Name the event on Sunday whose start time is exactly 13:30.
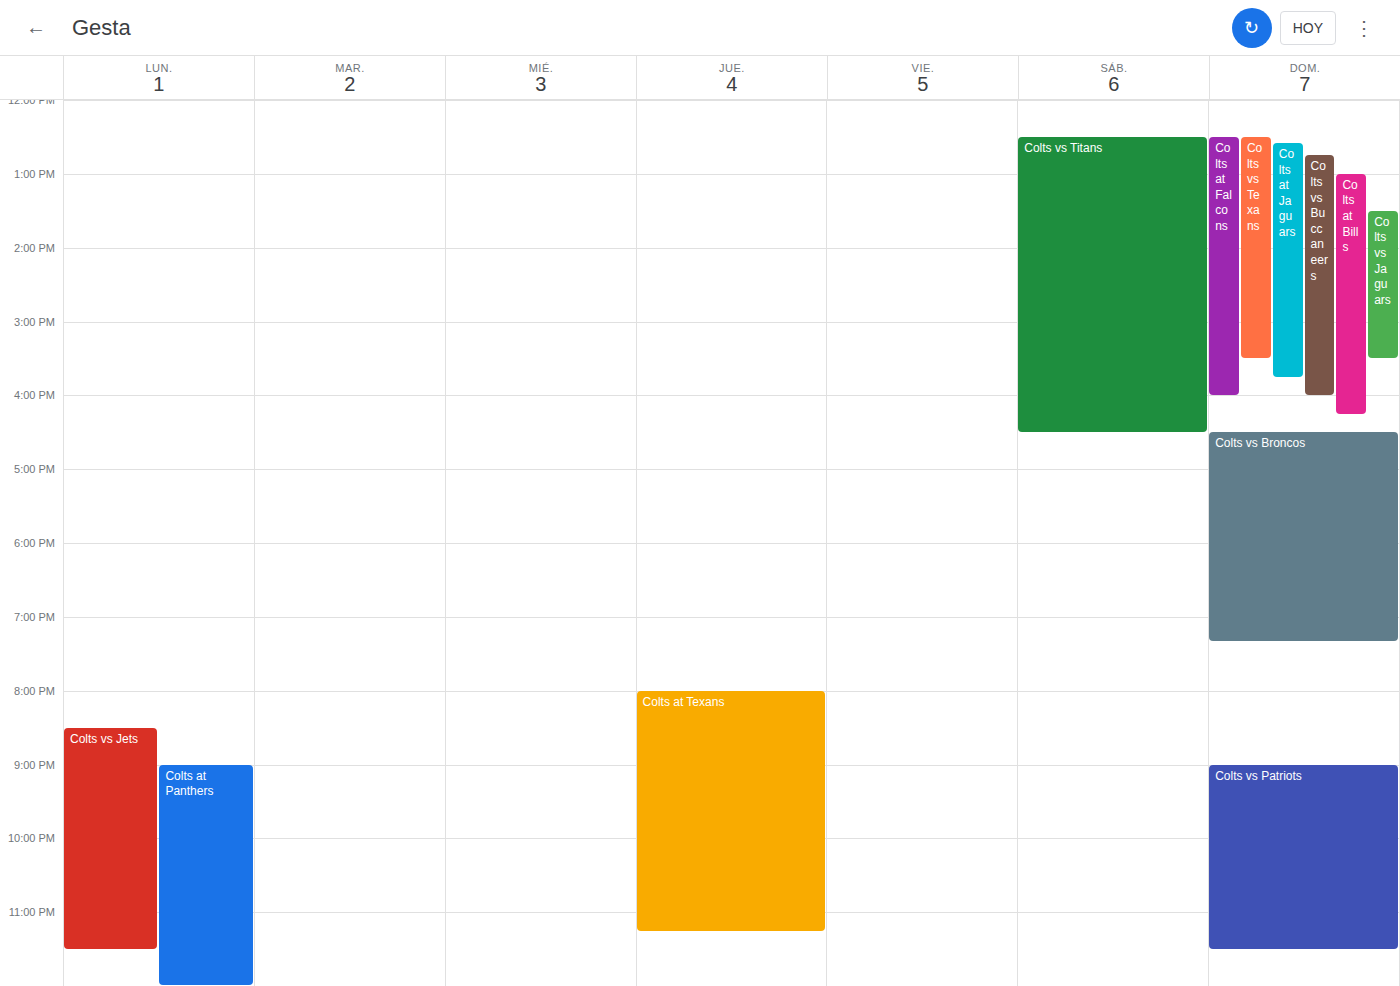
"Colts vs Jaguars"